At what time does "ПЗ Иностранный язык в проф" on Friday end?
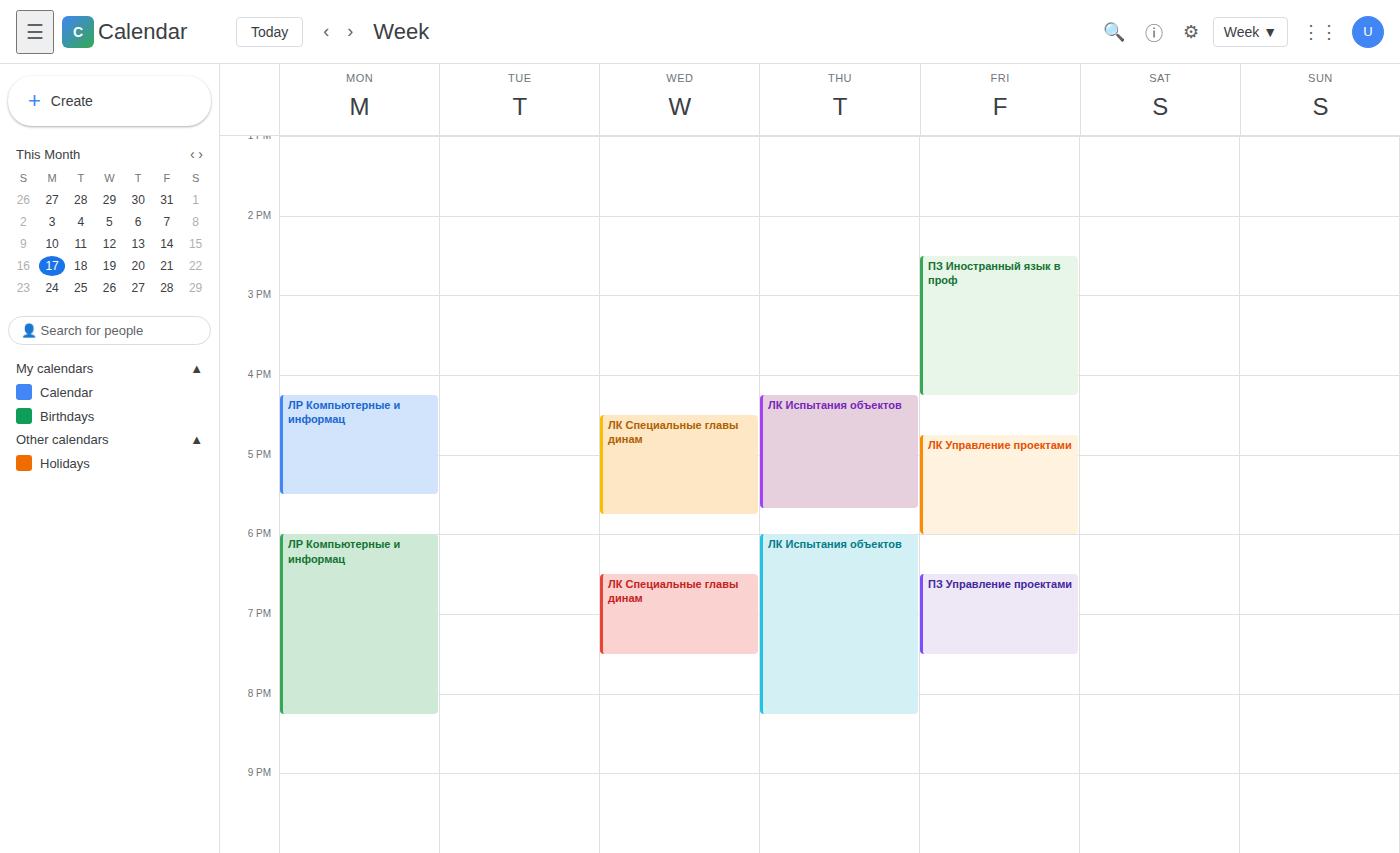
4:15 PM